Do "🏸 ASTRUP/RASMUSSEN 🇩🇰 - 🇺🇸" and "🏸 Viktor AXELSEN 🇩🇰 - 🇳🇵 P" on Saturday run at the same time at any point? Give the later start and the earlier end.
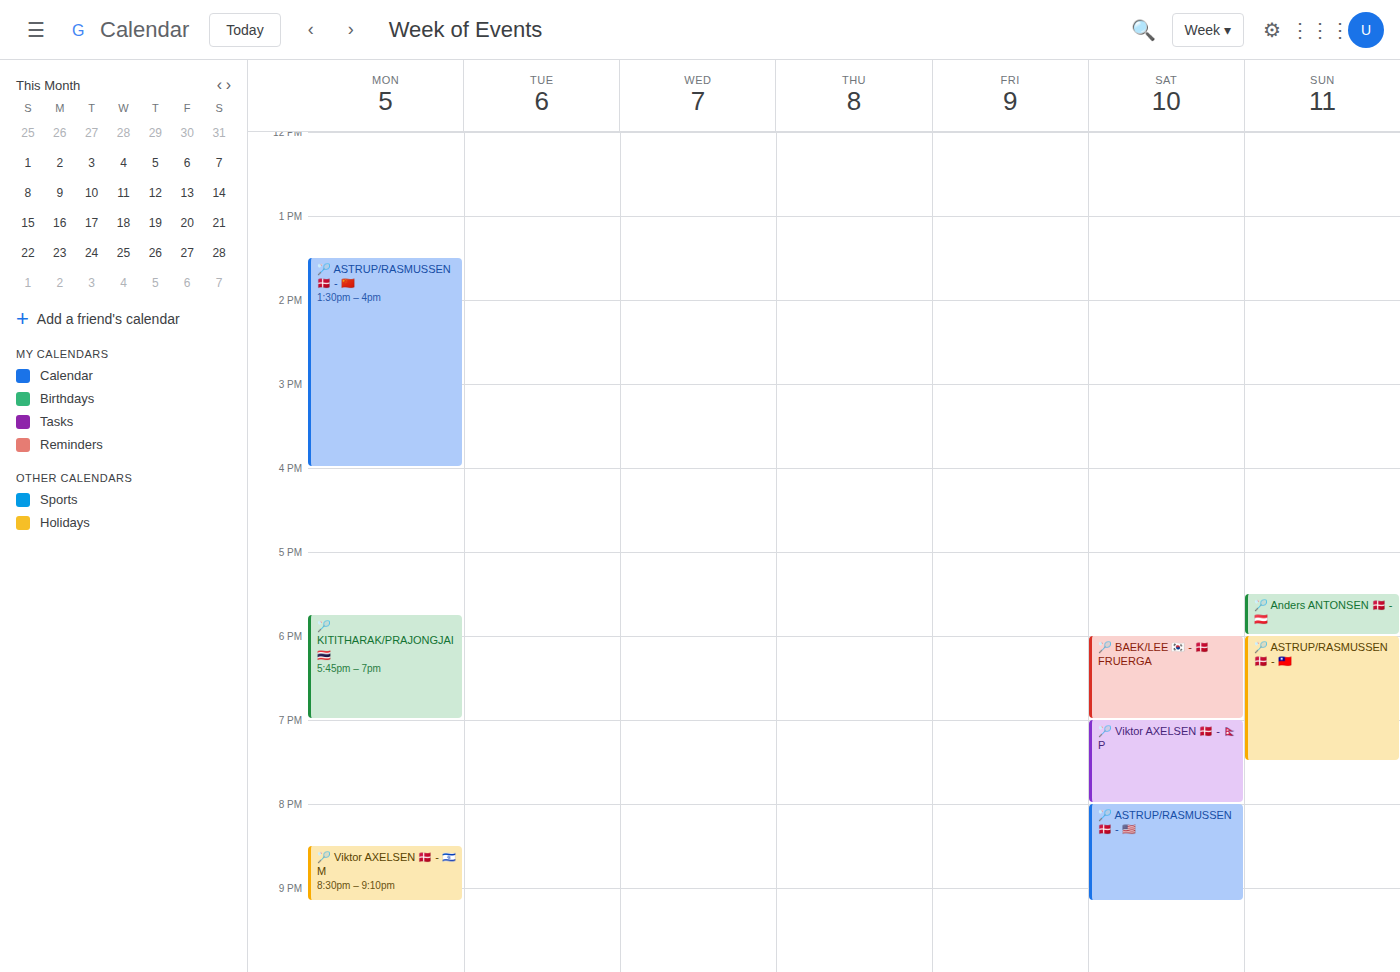
"🏸 Viktor AXELSEN 🇩🇰 - 🇳🇵 P" ends at 8:00 PM, exactly when "🏸 ASTRUP/RASMUSSEN 🇩🇰 - 🇺🇸" starts -- they touch but do not overlap.